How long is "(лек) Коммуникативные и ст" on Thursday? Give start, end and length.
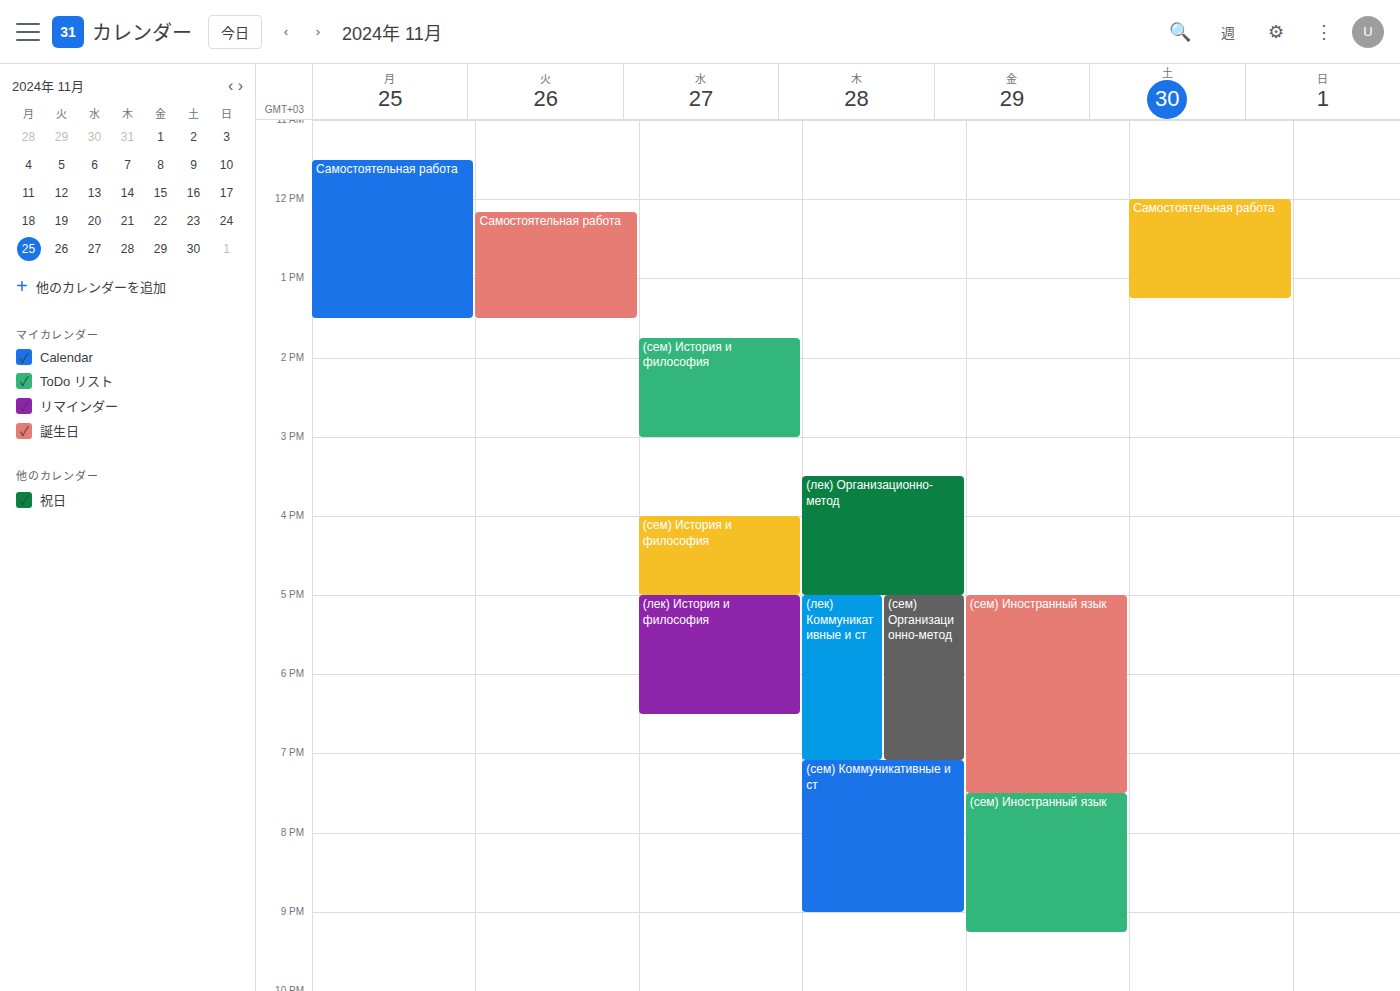
5:00 PM to 7:05 PM, 2 hours 5 minutes